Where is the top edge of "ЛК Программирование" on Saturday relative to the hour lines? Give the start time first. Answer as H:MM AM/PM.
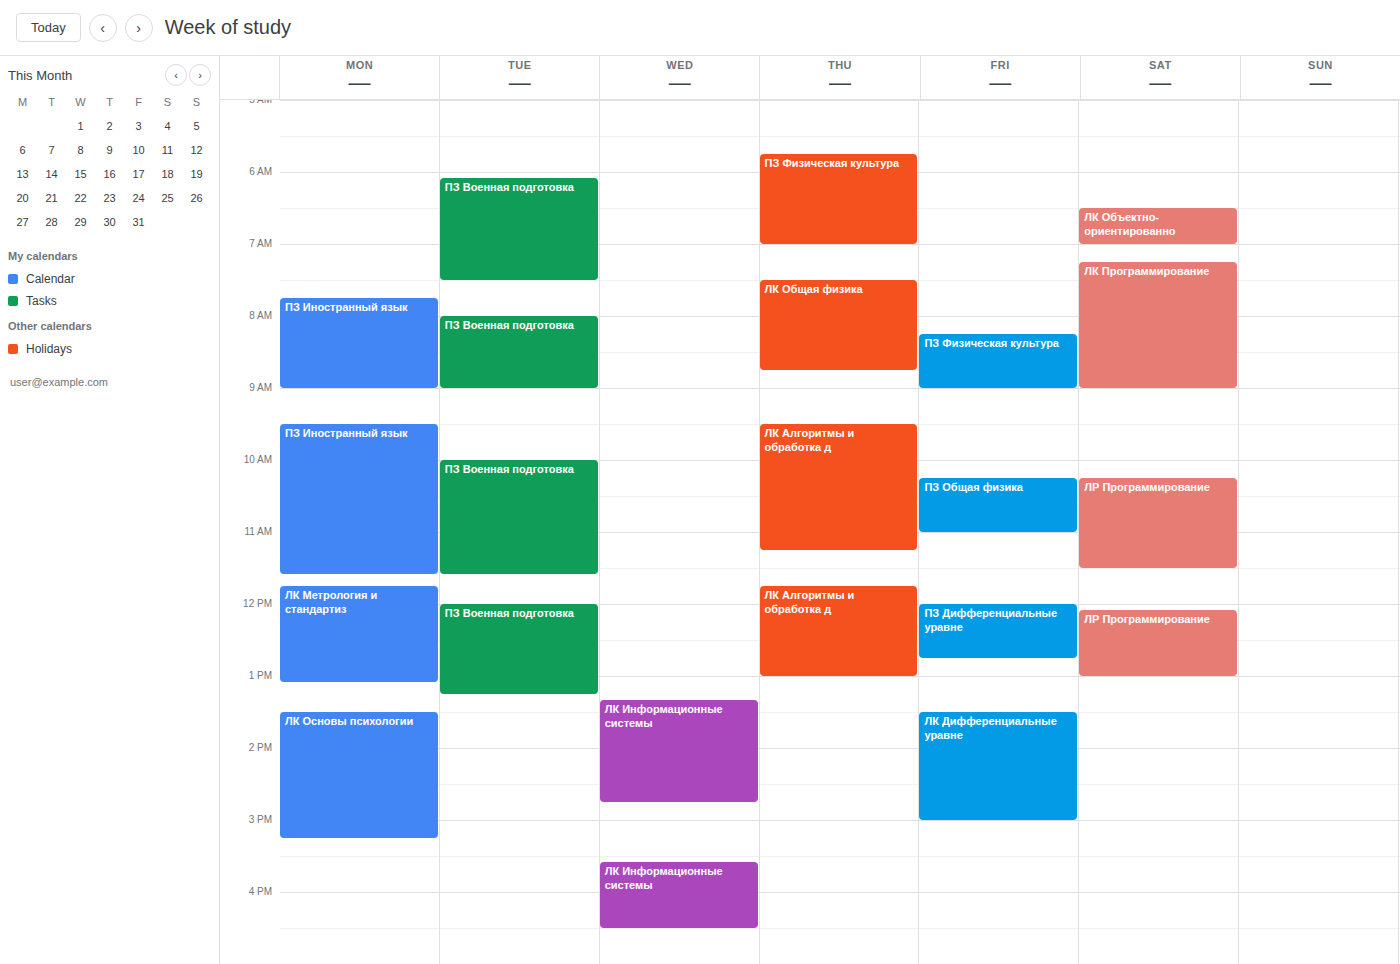
7:15 AM -- neither: a quarter of the way from the 7 AM line to the 8 AM line.